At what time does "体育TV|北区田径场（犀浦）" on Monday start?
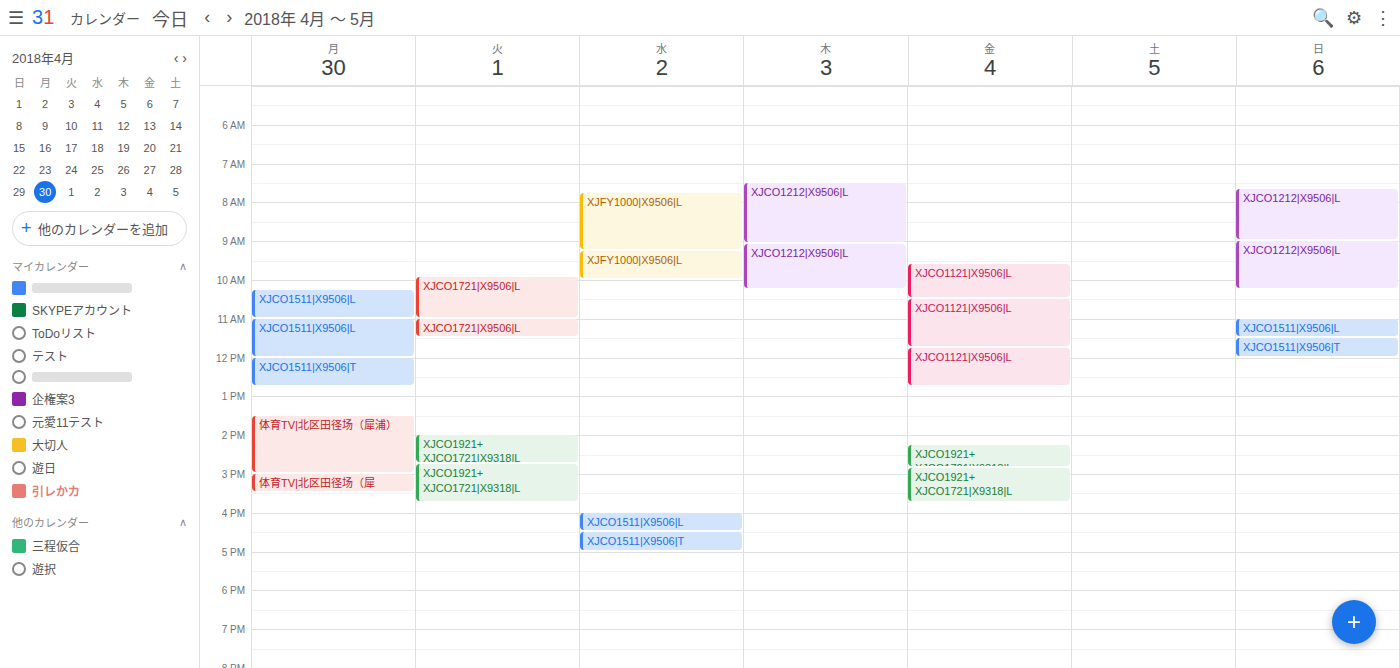
1:30 PM